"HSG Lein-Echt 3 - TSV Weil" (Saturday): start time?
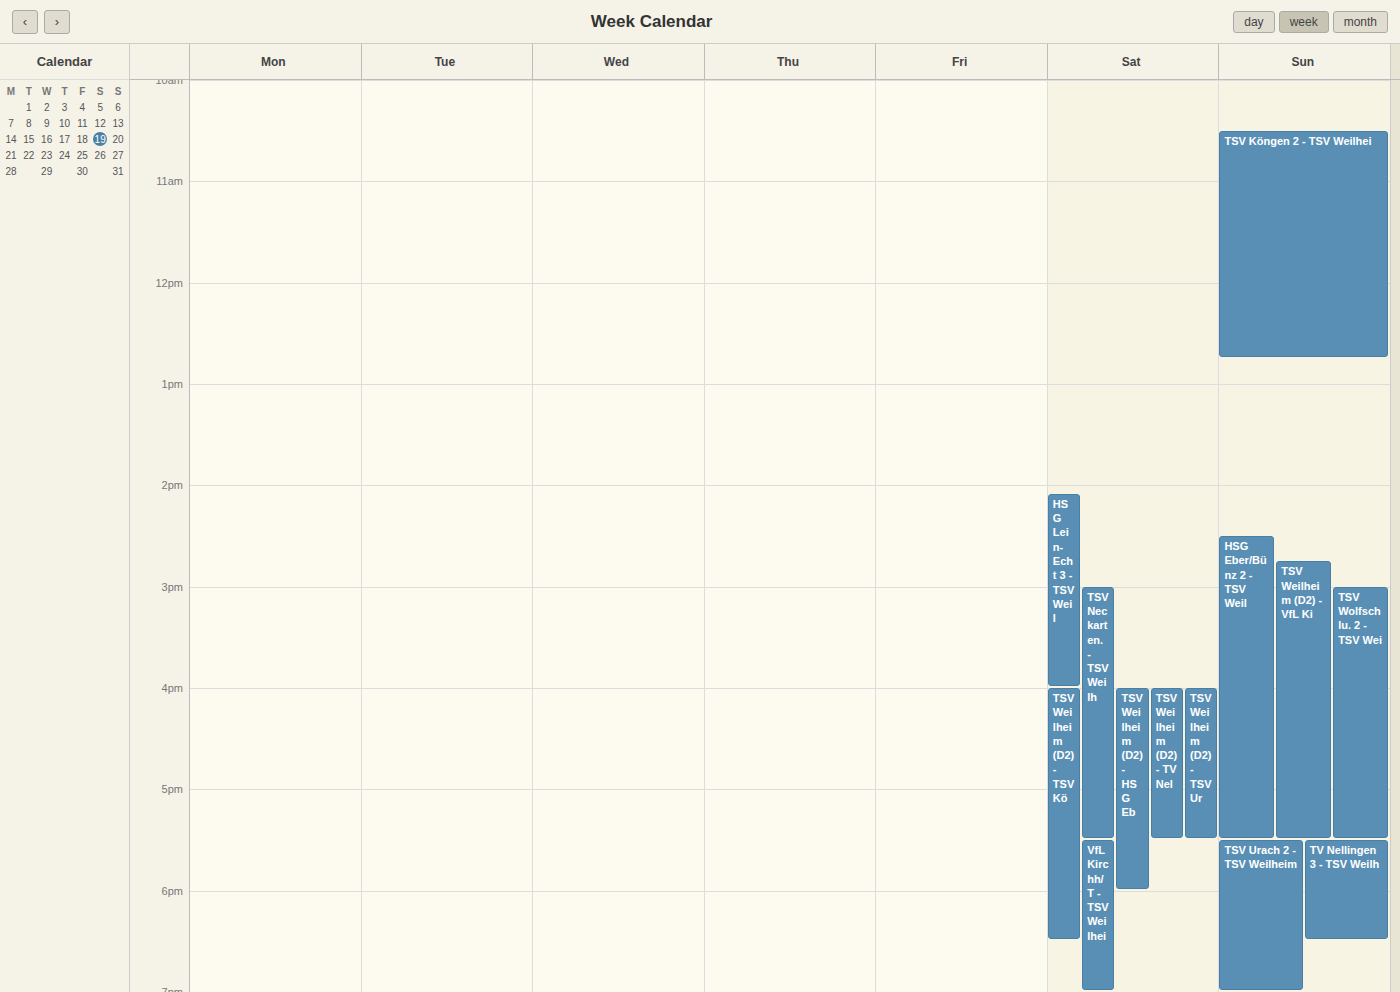
2:05 PM